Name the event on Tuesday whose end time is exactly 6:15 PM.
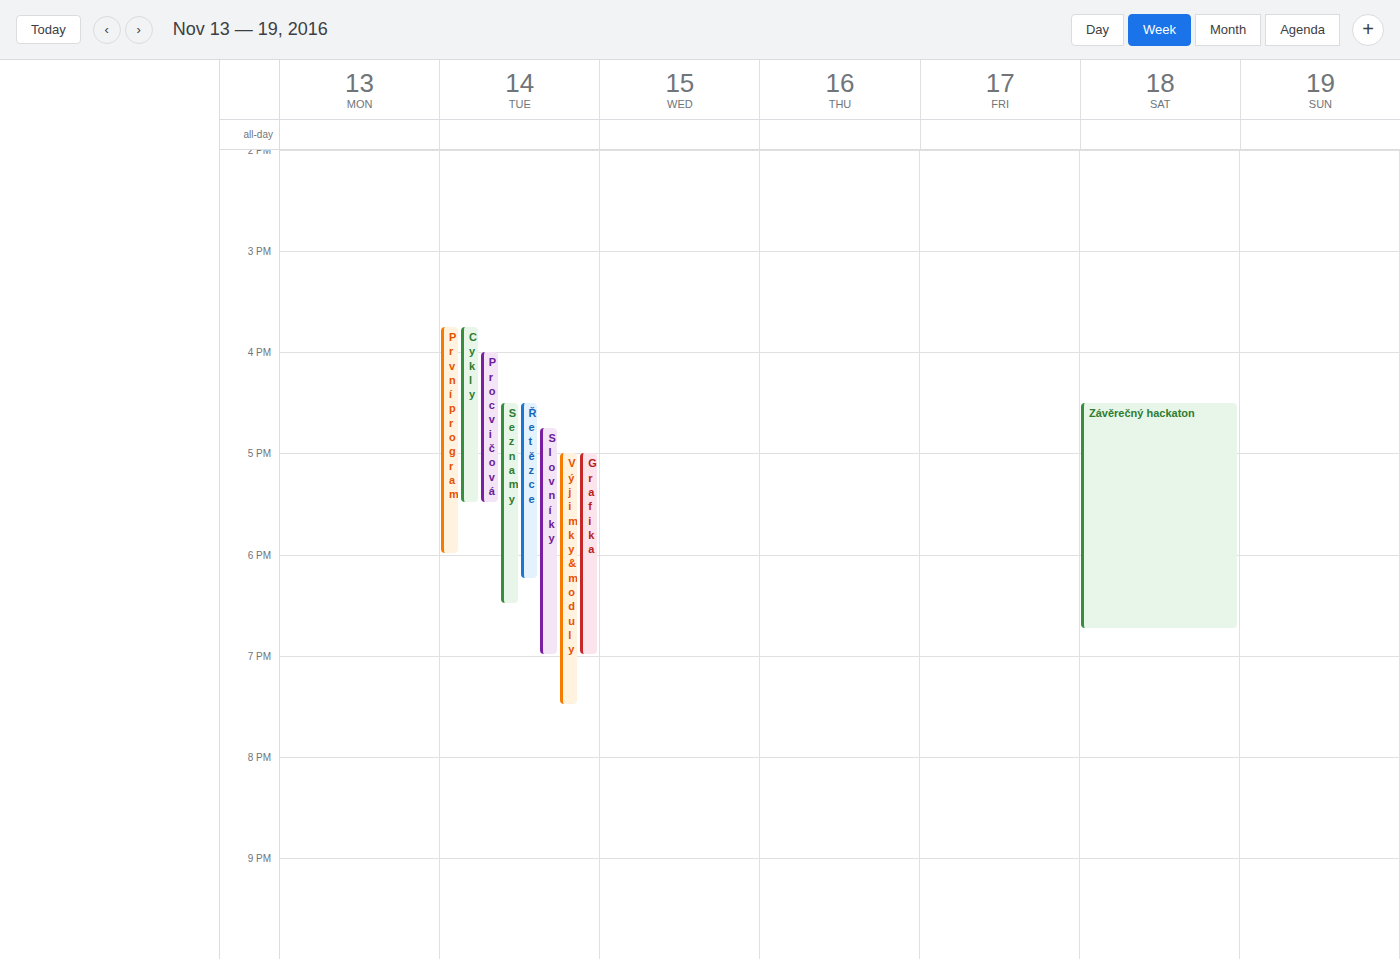
"Řetězce"